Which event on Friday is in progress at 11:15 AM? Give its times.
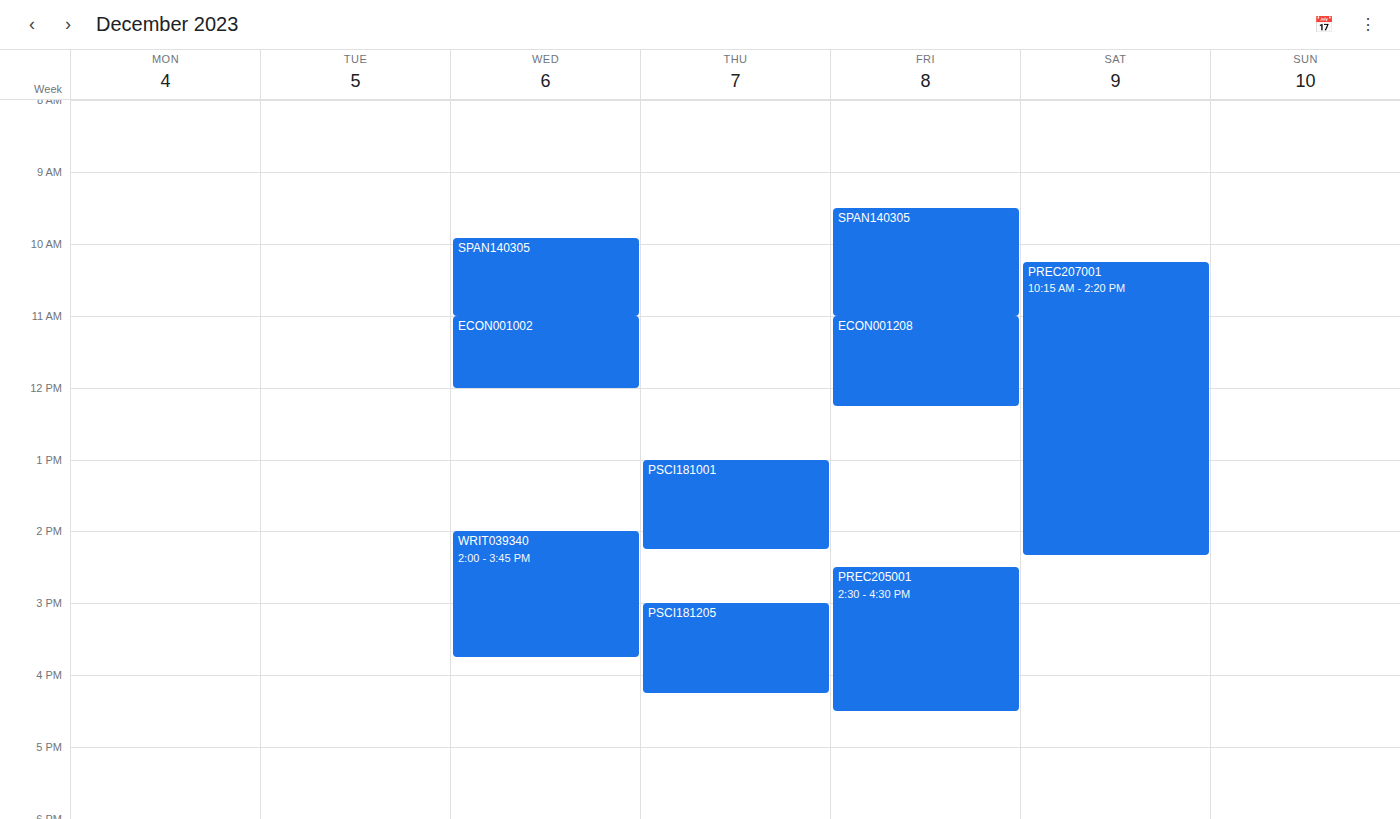
"ECON001208", 11:00 AM to 12:15 PM